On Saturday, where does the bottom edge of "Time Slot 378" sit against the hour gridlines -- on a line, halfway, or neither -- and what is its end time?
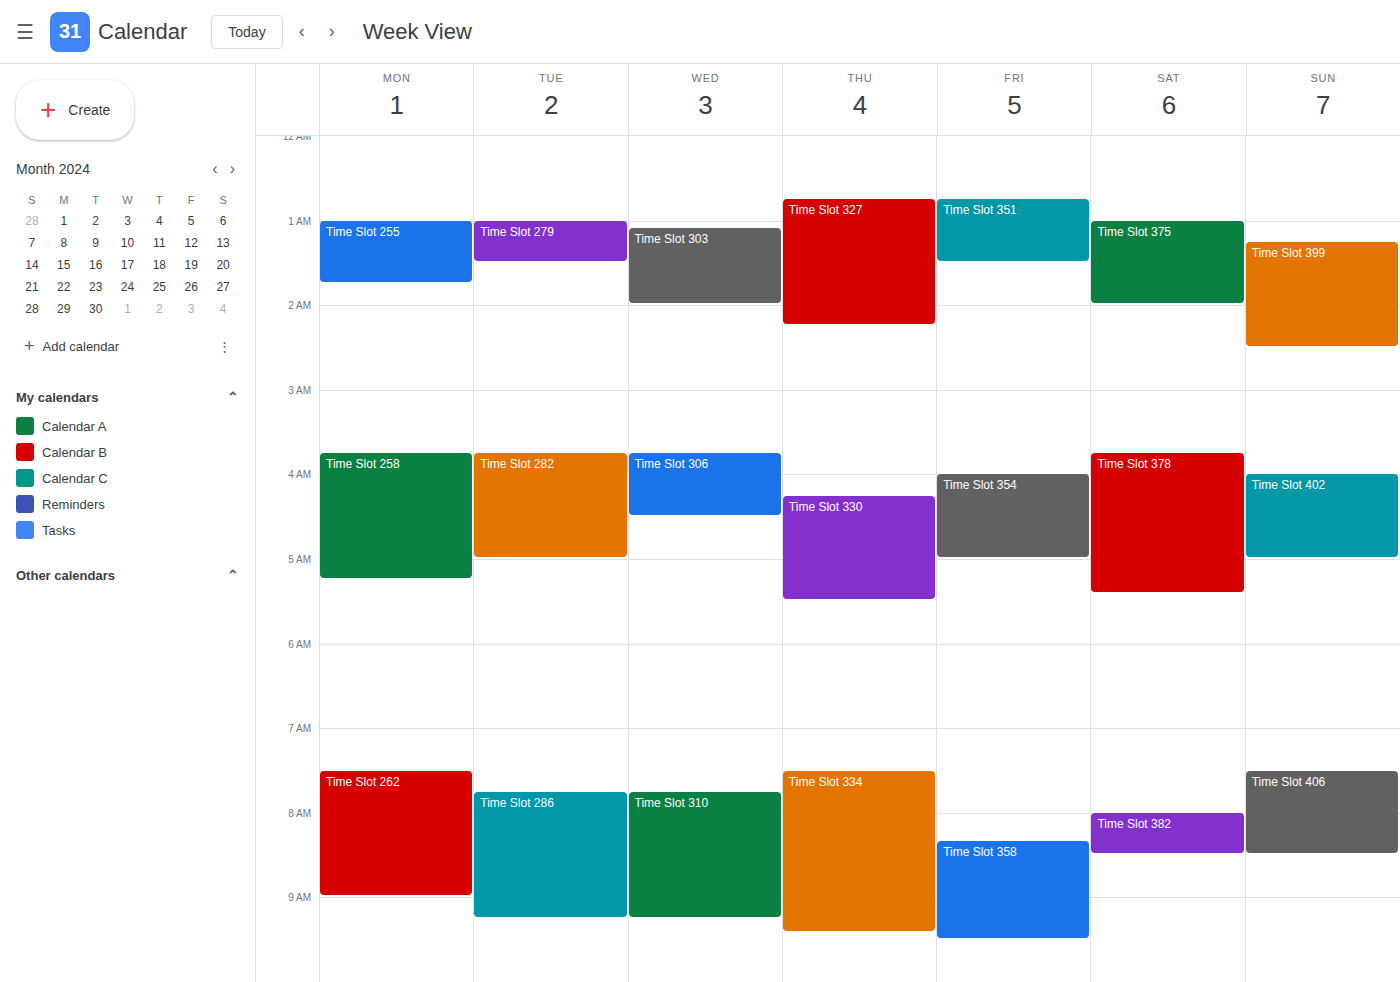
5:25 AM -- neither: 25 minutes below the 5 AM line and 35 minutes above the 6 AM line.